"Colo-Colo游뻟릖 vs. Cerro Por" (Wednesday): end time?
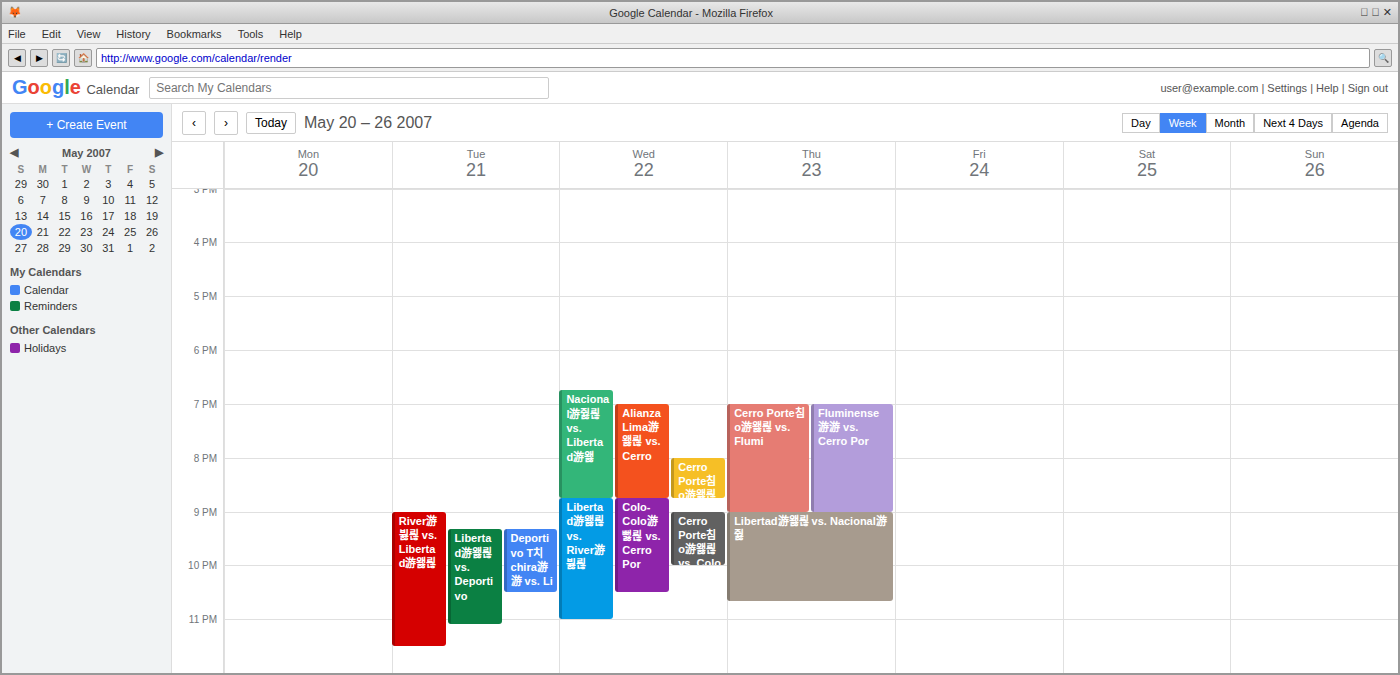
10:30 PM